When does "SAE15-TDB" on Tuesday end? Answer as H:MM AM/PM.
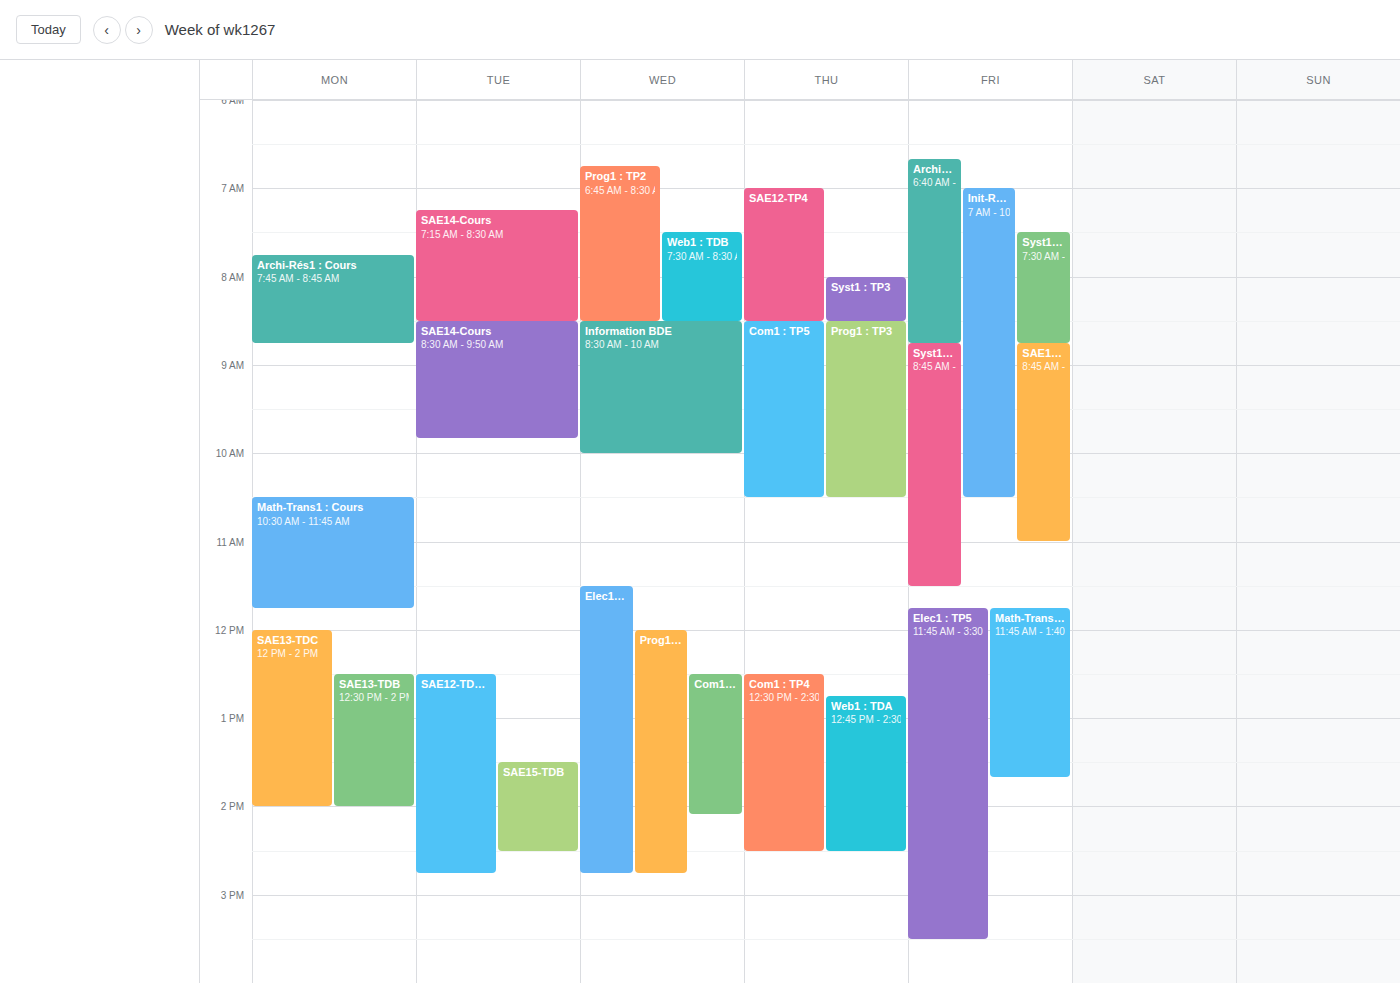
2:30 PM